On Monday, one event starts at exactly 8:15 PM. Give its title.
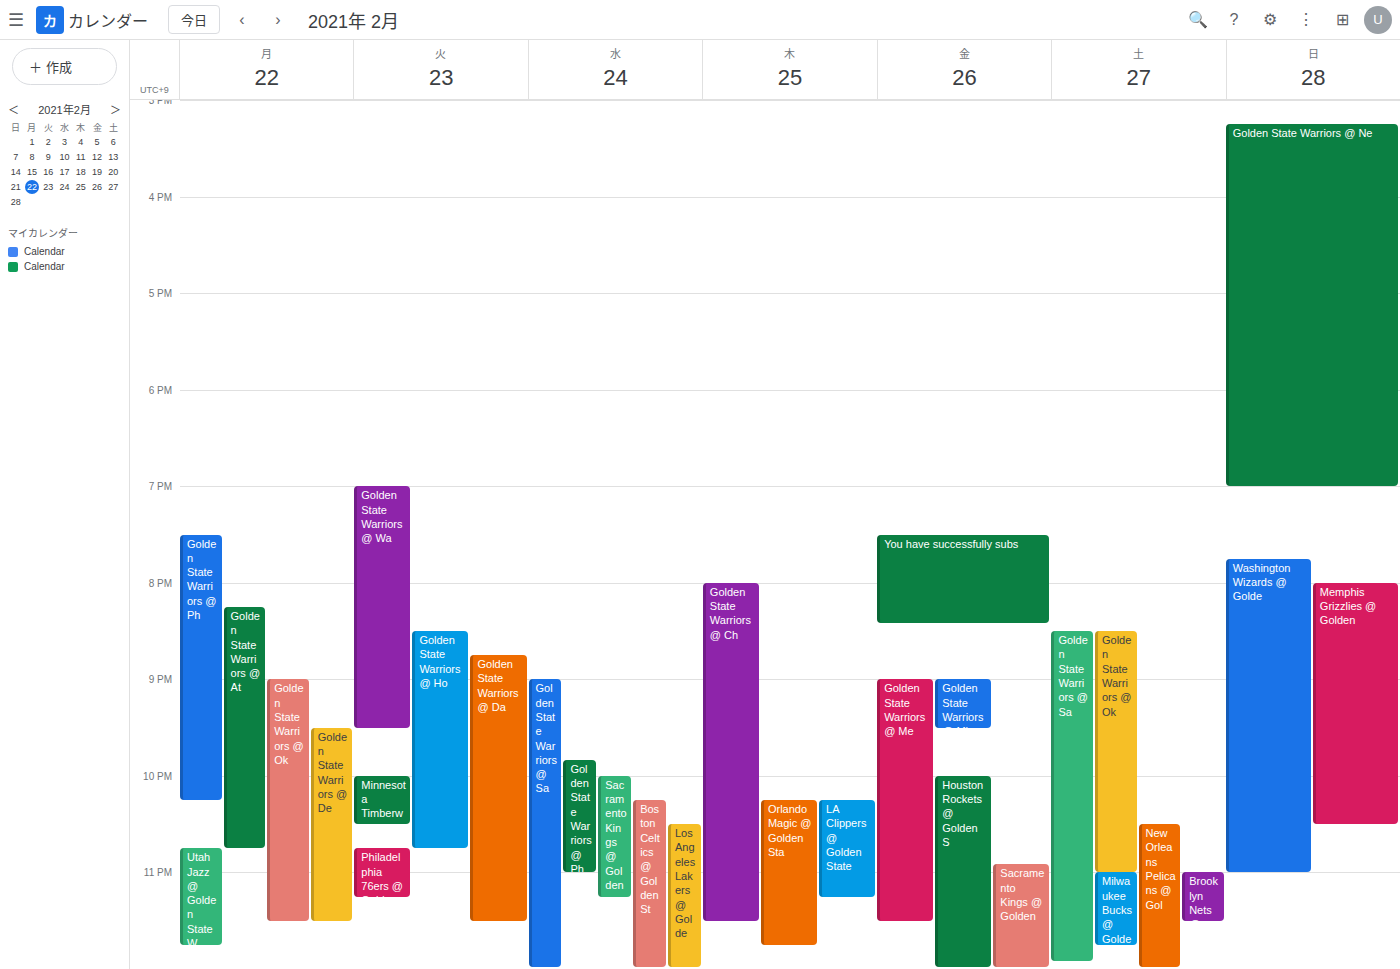
"Golden State Warriors @ At"